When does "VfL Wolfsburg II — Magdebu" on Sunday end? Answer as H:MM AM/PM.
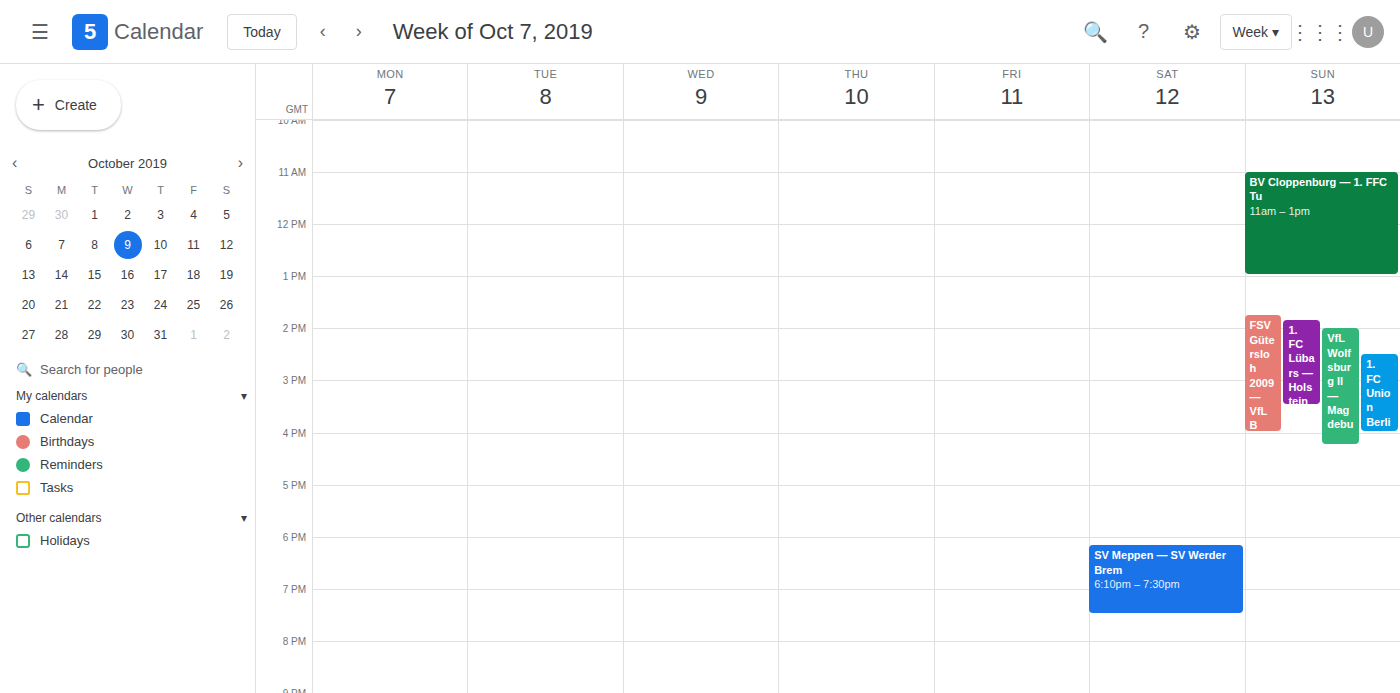
4:15 PM